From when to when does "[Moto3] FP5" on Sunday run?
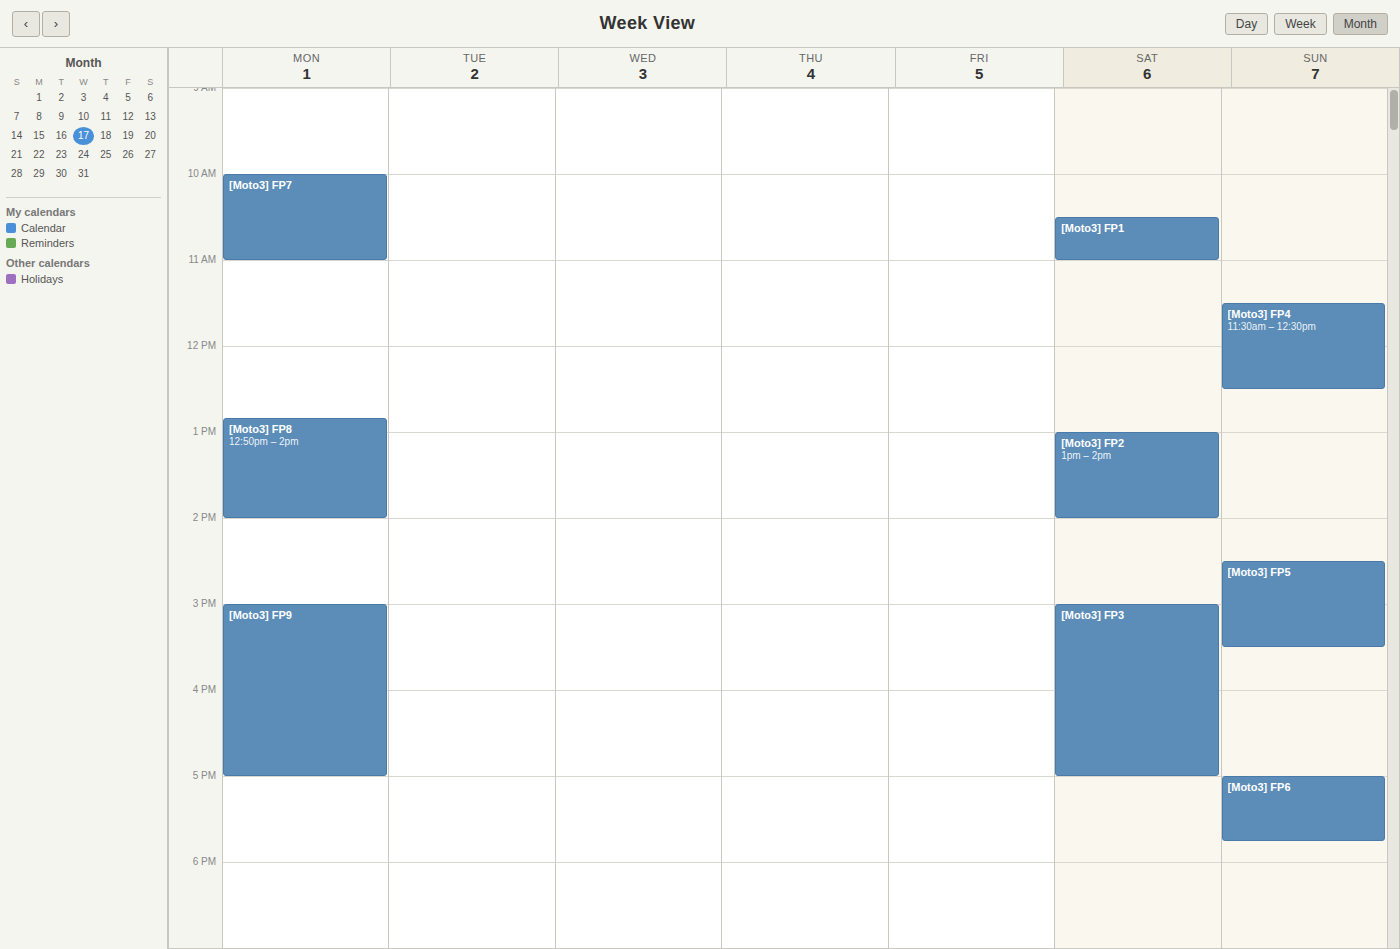
14:30 to 15:30